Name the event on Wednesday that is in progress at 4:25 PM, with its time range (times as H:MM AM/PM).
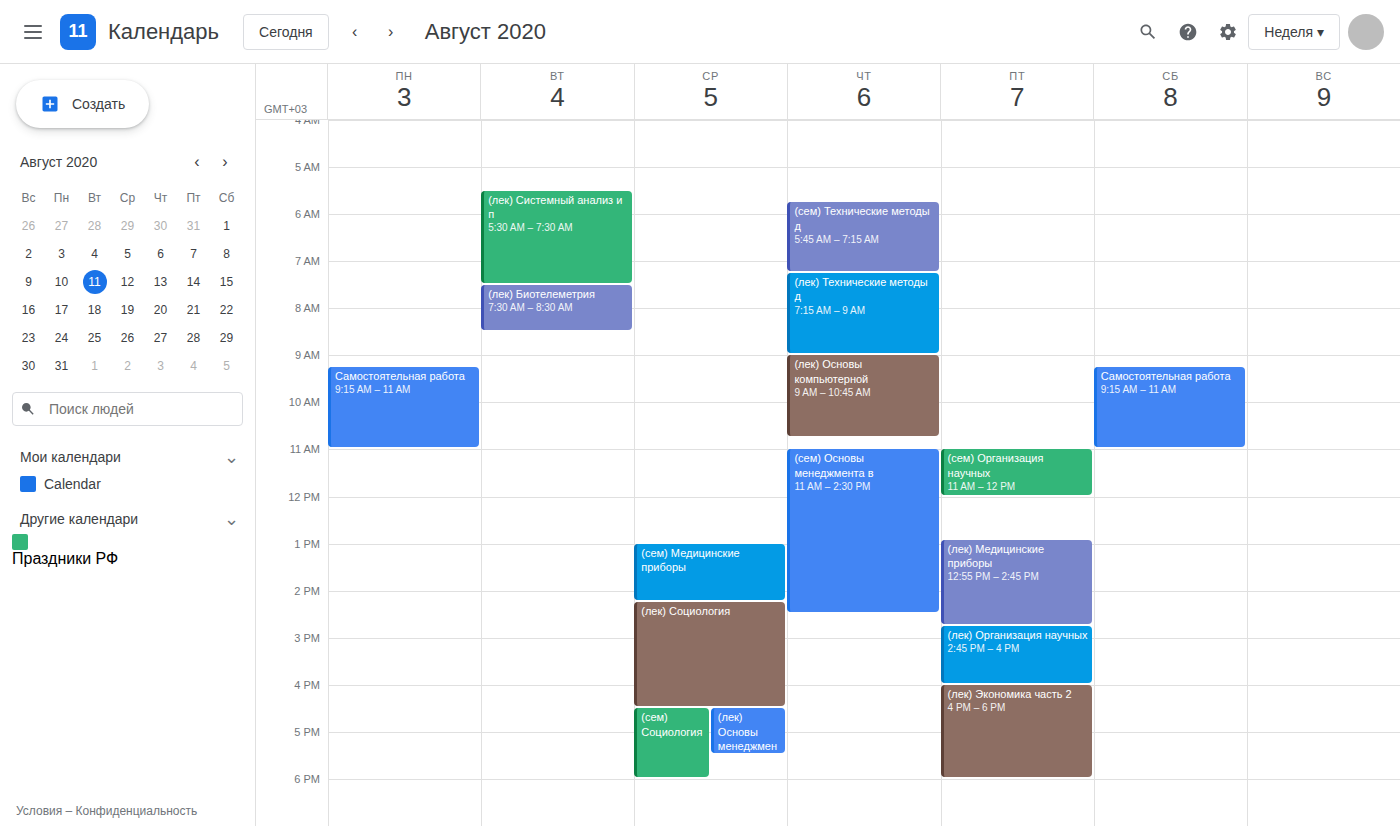
"(лек) Социология", 2:15 PM to 4:30 PM